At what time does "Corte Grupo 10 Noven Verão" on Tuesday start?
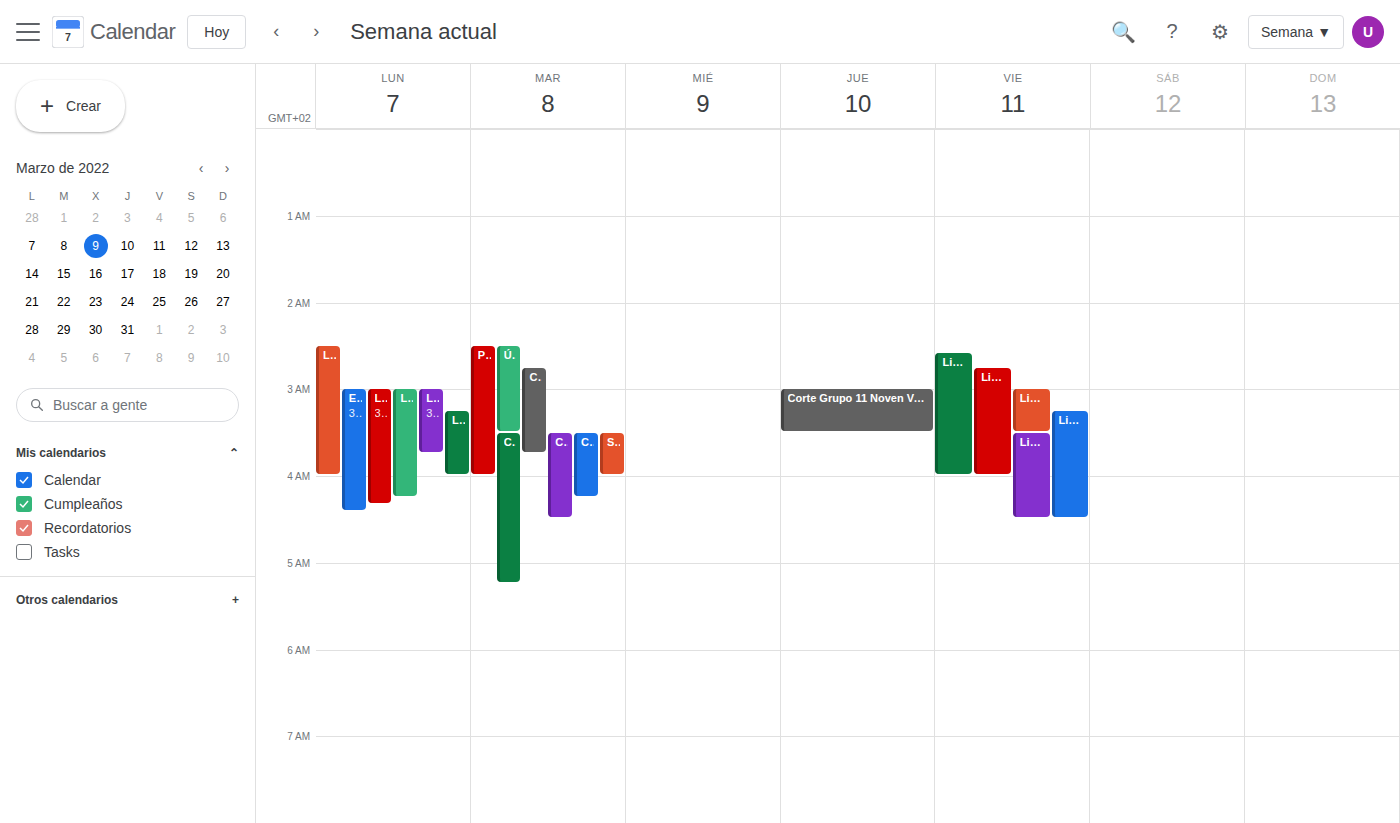
3:30 AM